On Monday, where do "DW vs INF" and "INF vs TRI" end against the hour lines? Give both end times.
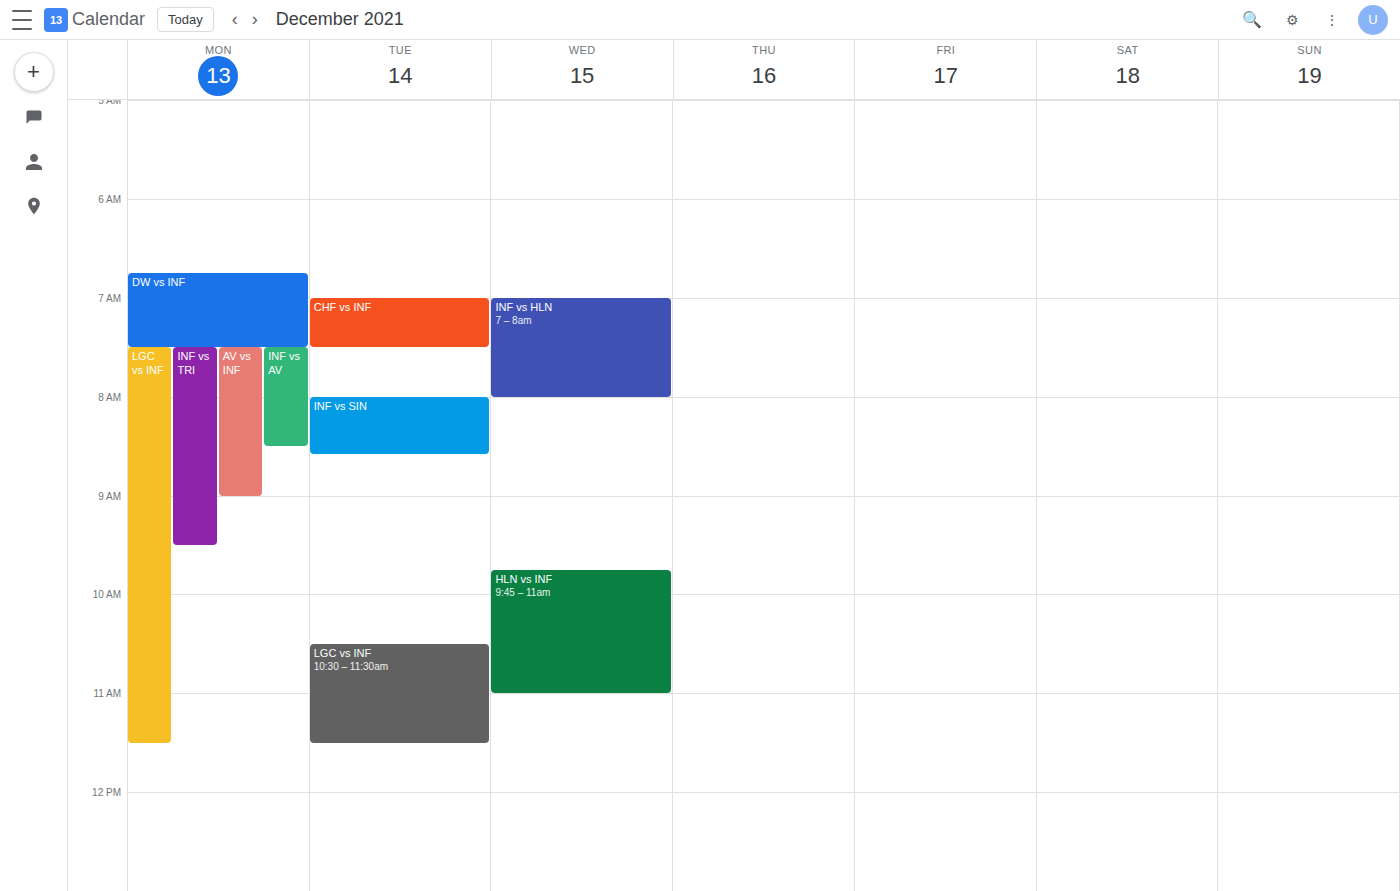
"DW vs INF": 7:30 AM, halfway between the 7 AM and 8 AM lines. "INF vs TRI": 9:30 AM, halfway between the 9 AM and 10 AM lines.